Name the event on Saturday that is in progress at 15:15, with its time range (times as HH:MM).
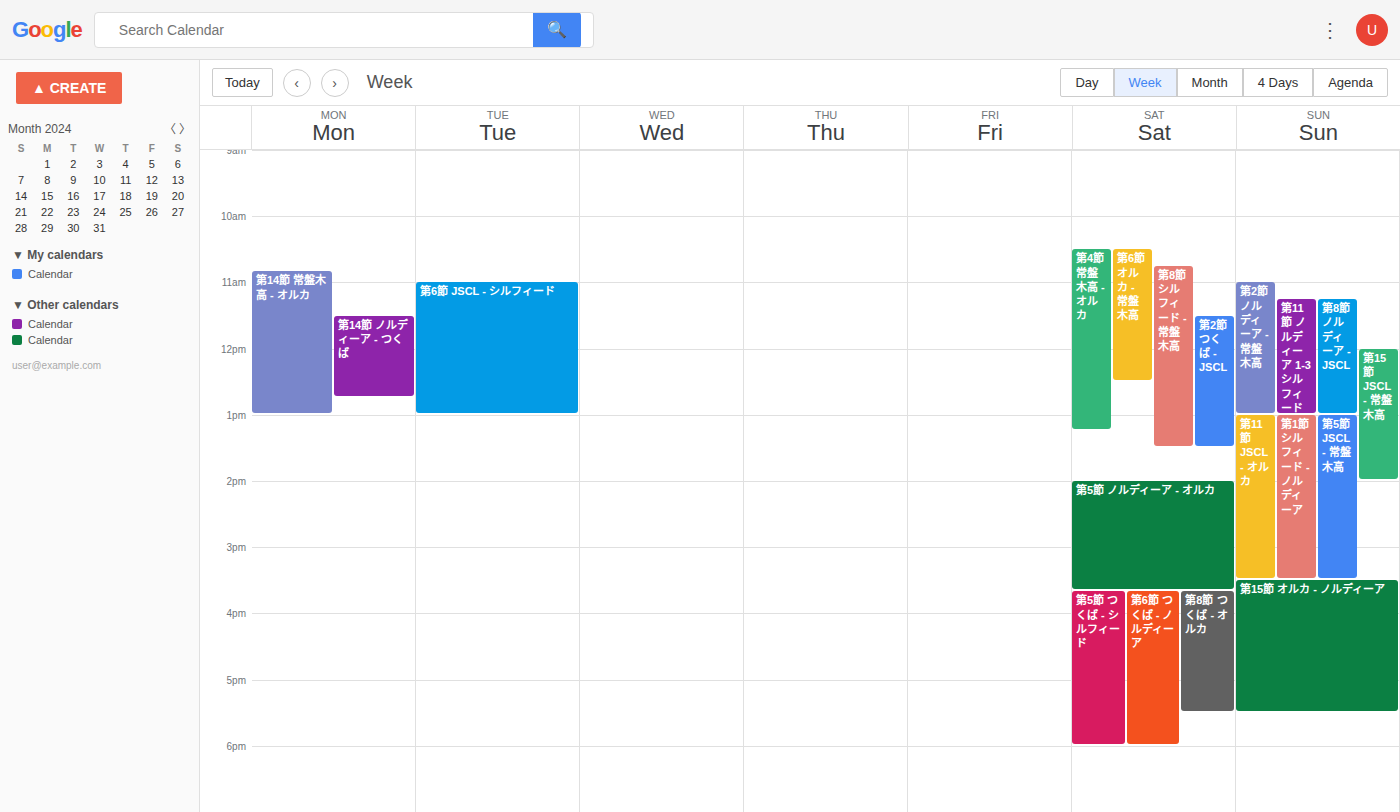
"第5節 ノルディーア - オルカ", 14:00 to 15:40